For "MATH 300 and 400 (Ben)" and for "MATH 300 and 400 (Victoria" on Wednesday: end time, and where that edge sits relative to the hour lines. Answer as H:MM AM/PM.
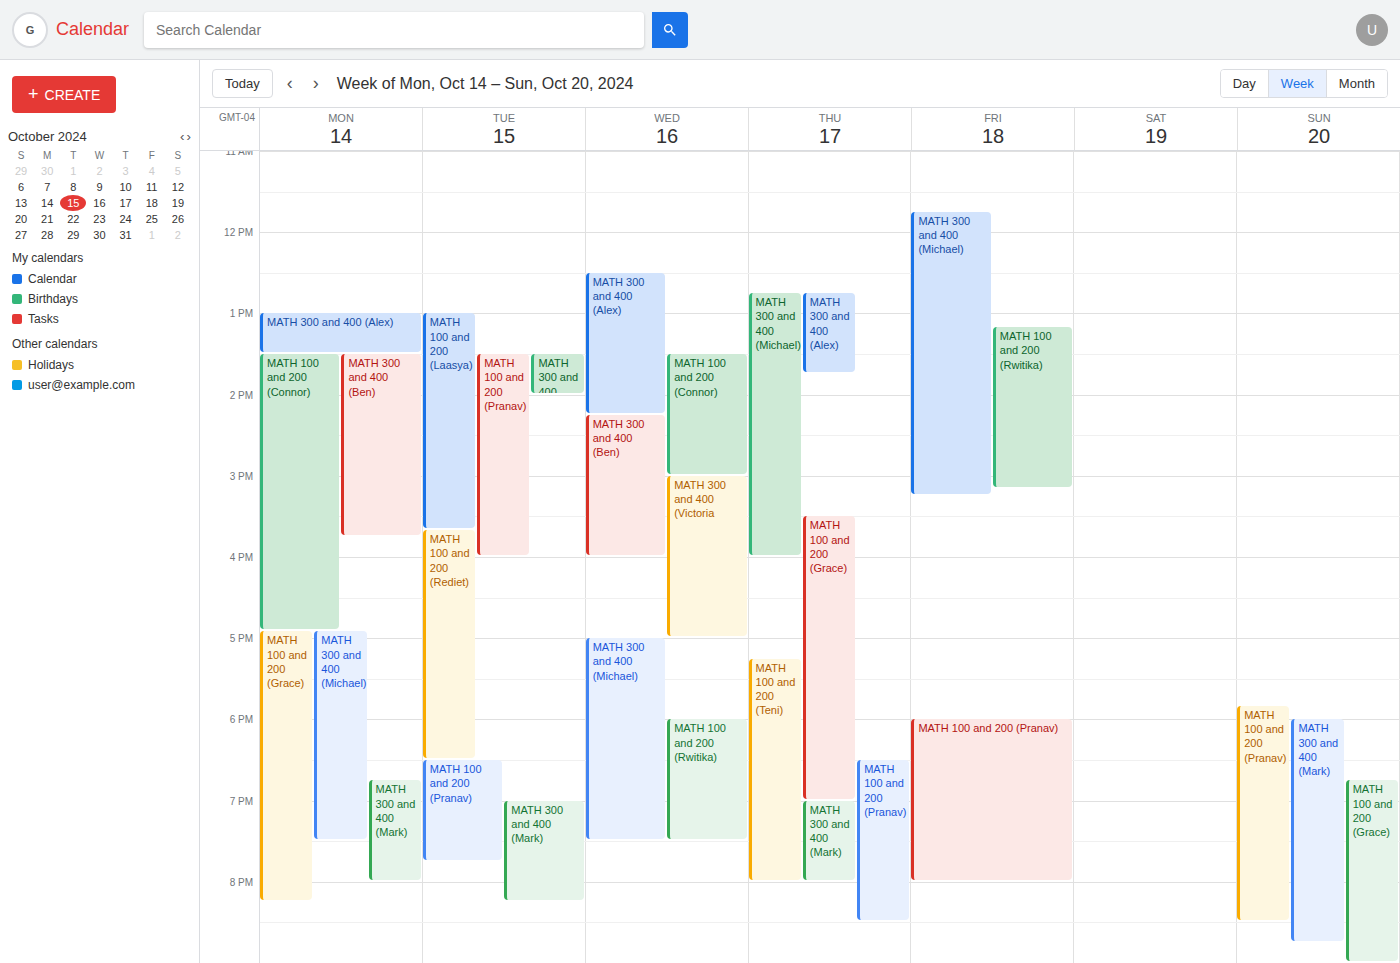
"MATH 300 and 400 (Ben)": 4:00 PM, exactly on the 4 PM line. "MATH 300 and 400 (Victoria": 5:00 PM, exactly on the 5 PM line.